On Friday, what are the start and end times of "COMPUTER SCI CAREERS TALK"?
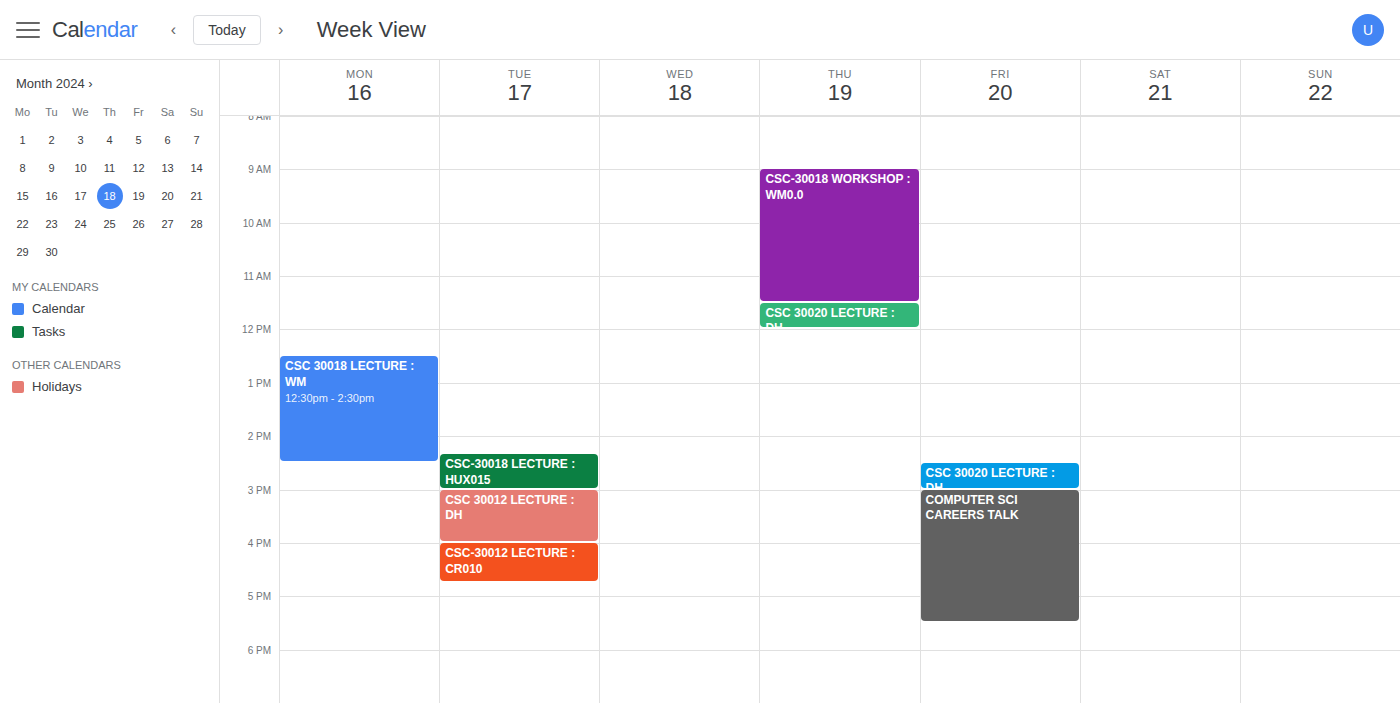
3:00 PM to 5:30 PM